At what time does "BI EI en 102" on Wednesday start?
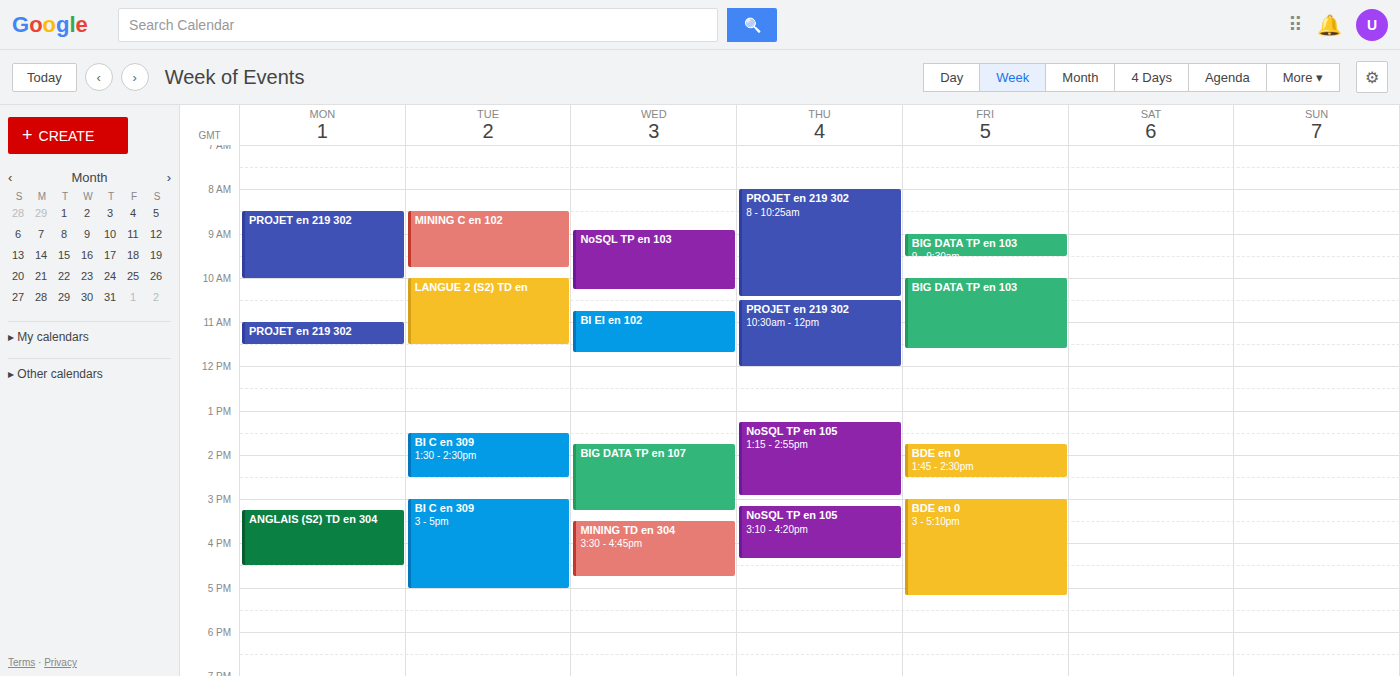
10:45 AM